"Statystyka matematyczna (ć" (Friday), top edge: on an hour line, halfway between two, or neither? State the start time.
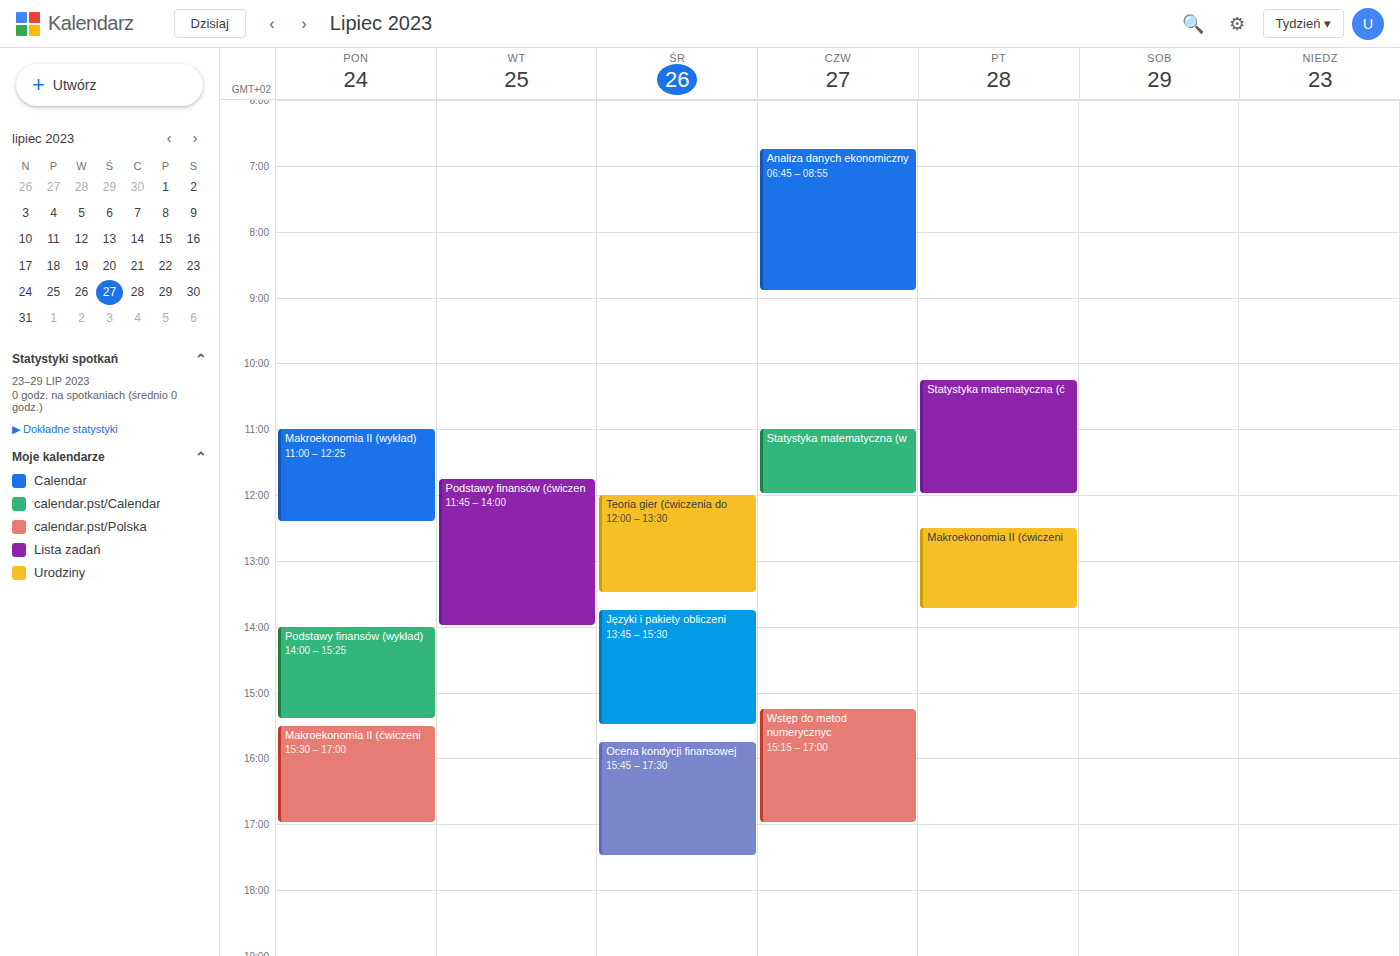
10:15 AM -- neither: a quarter of the way from the 10 AM line to the 11 AM line.